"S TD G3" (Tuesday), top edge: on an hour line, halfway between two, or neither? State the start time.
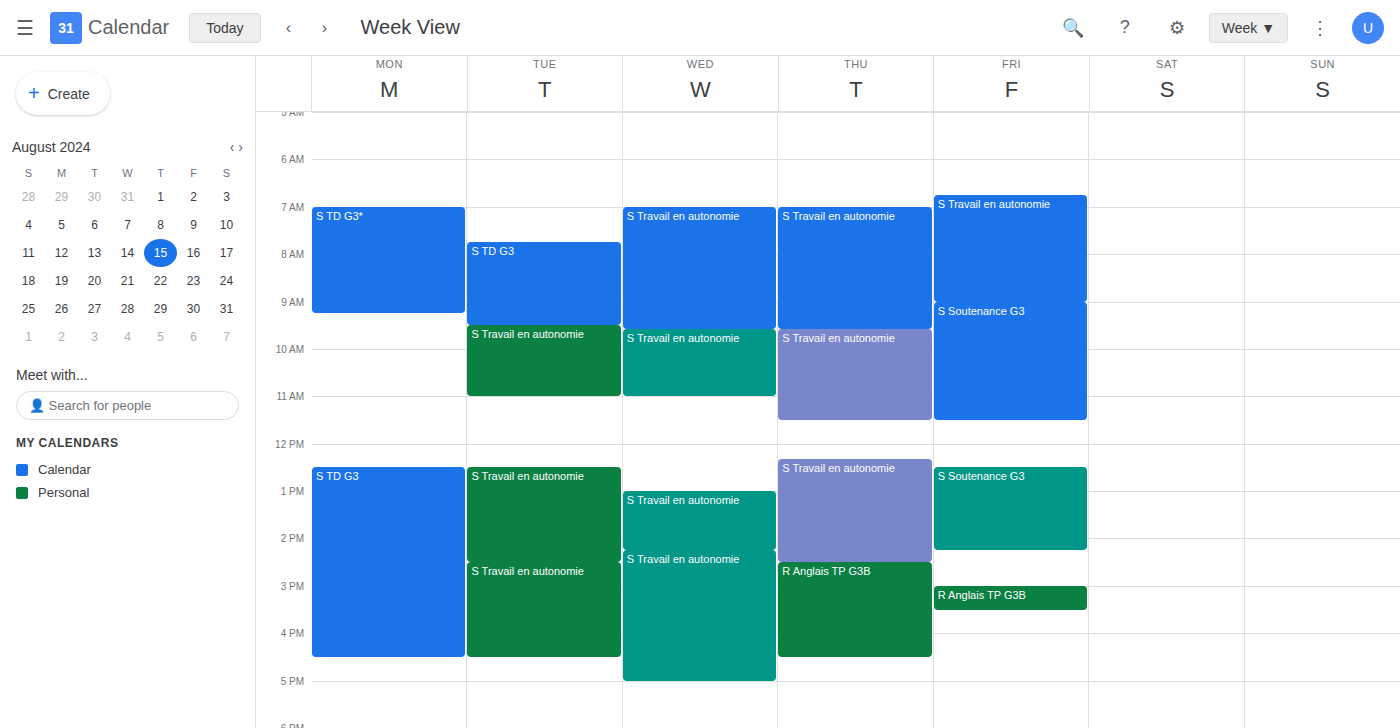
7:45 AM -- neither: three quarters of the way from the 7 AM line to the 8 AM line.